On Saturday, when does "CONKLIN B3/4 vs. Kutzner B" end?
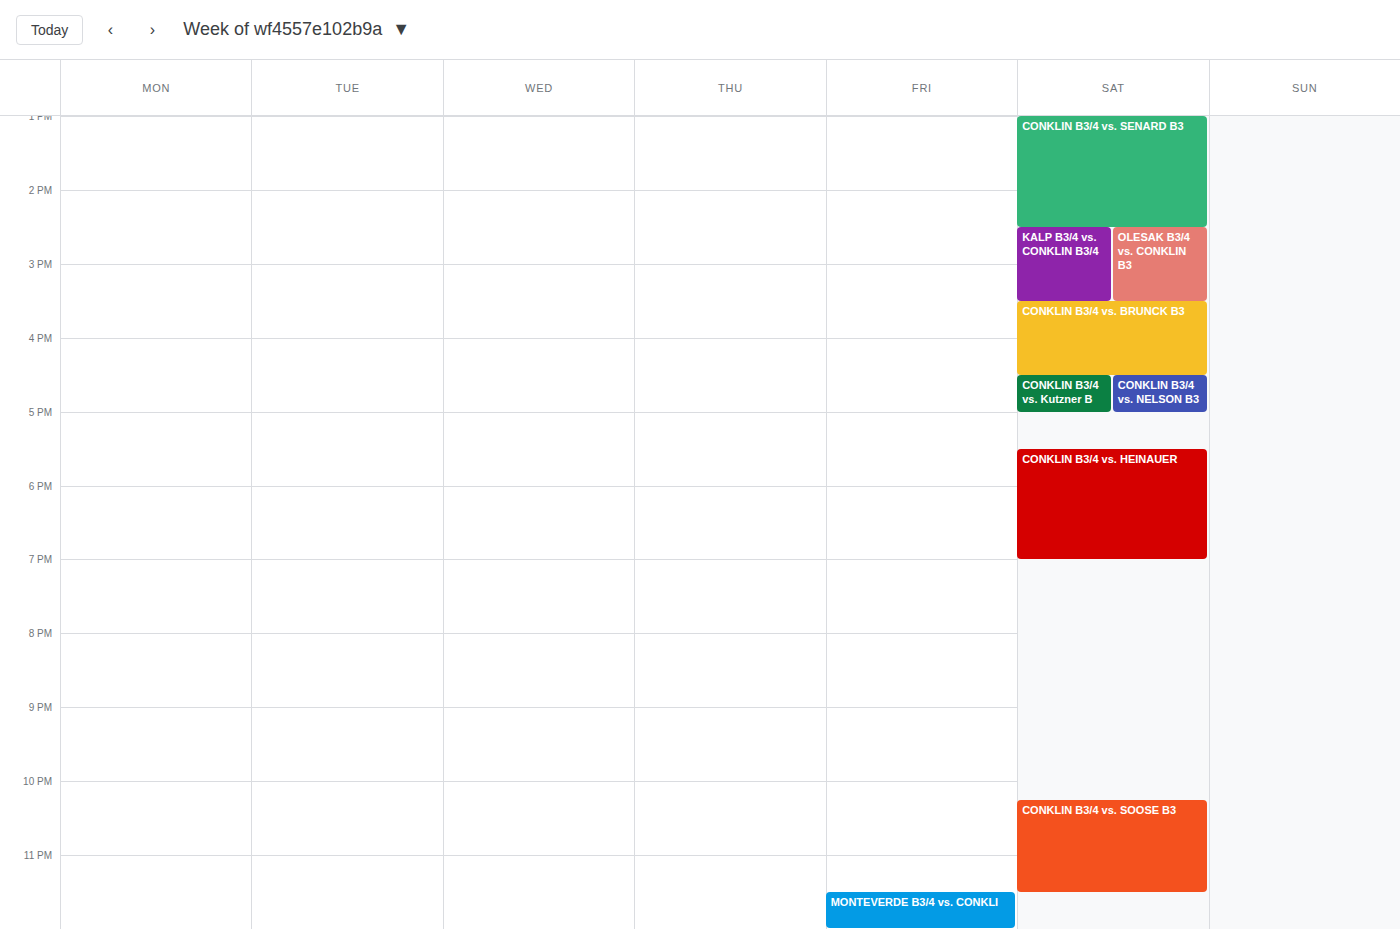
17:00